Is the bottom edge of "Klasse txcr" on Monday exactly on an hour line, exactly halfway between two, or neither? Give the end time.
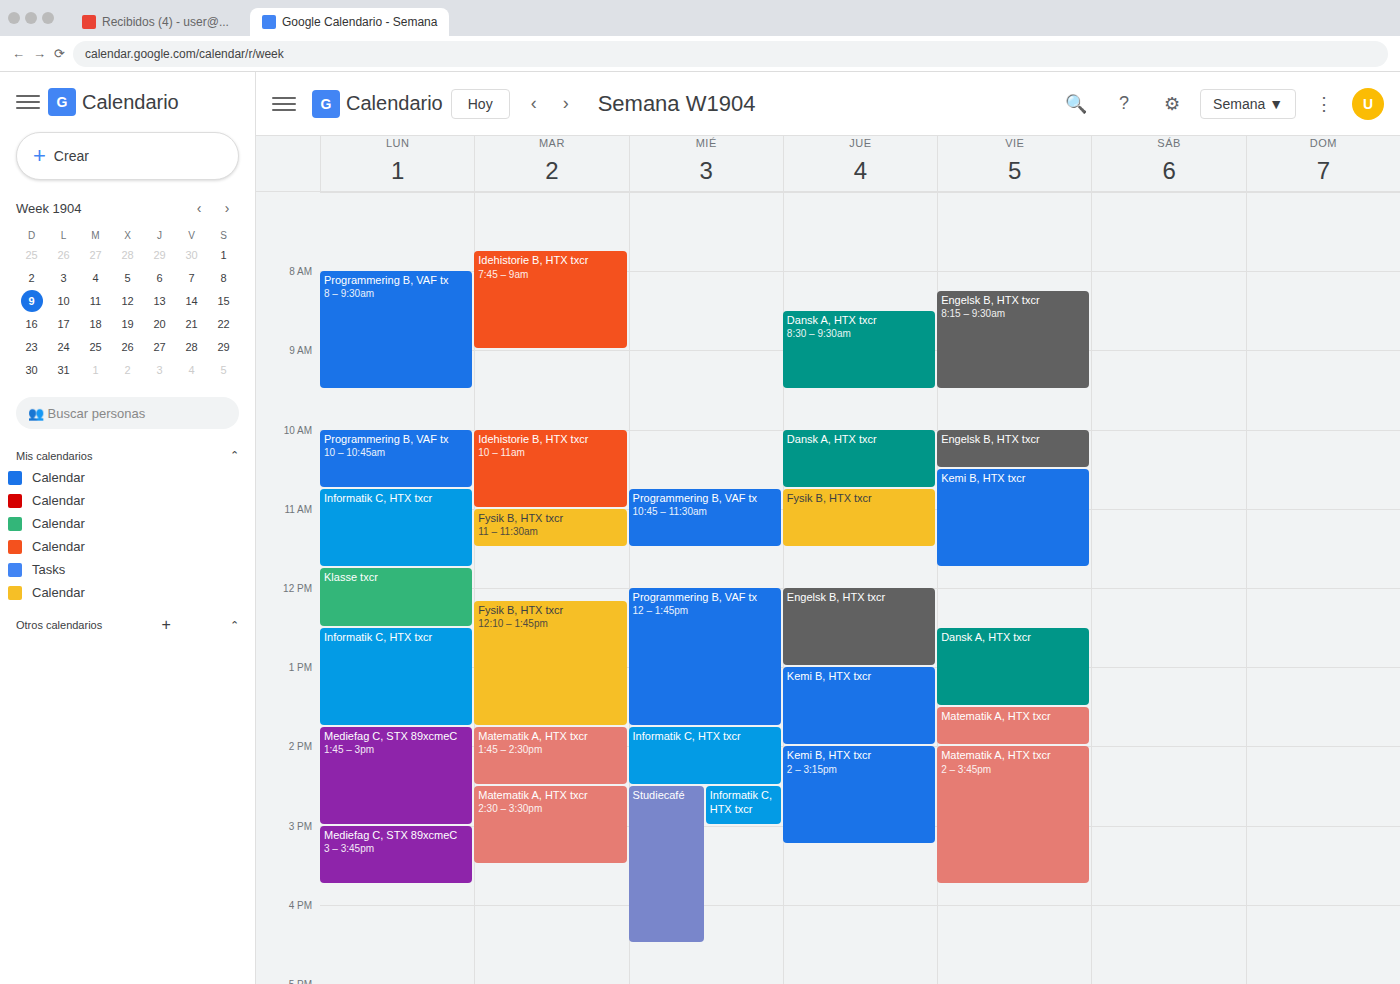
12:30 PM -- halfway between the 12 PM and 1 PM lines.